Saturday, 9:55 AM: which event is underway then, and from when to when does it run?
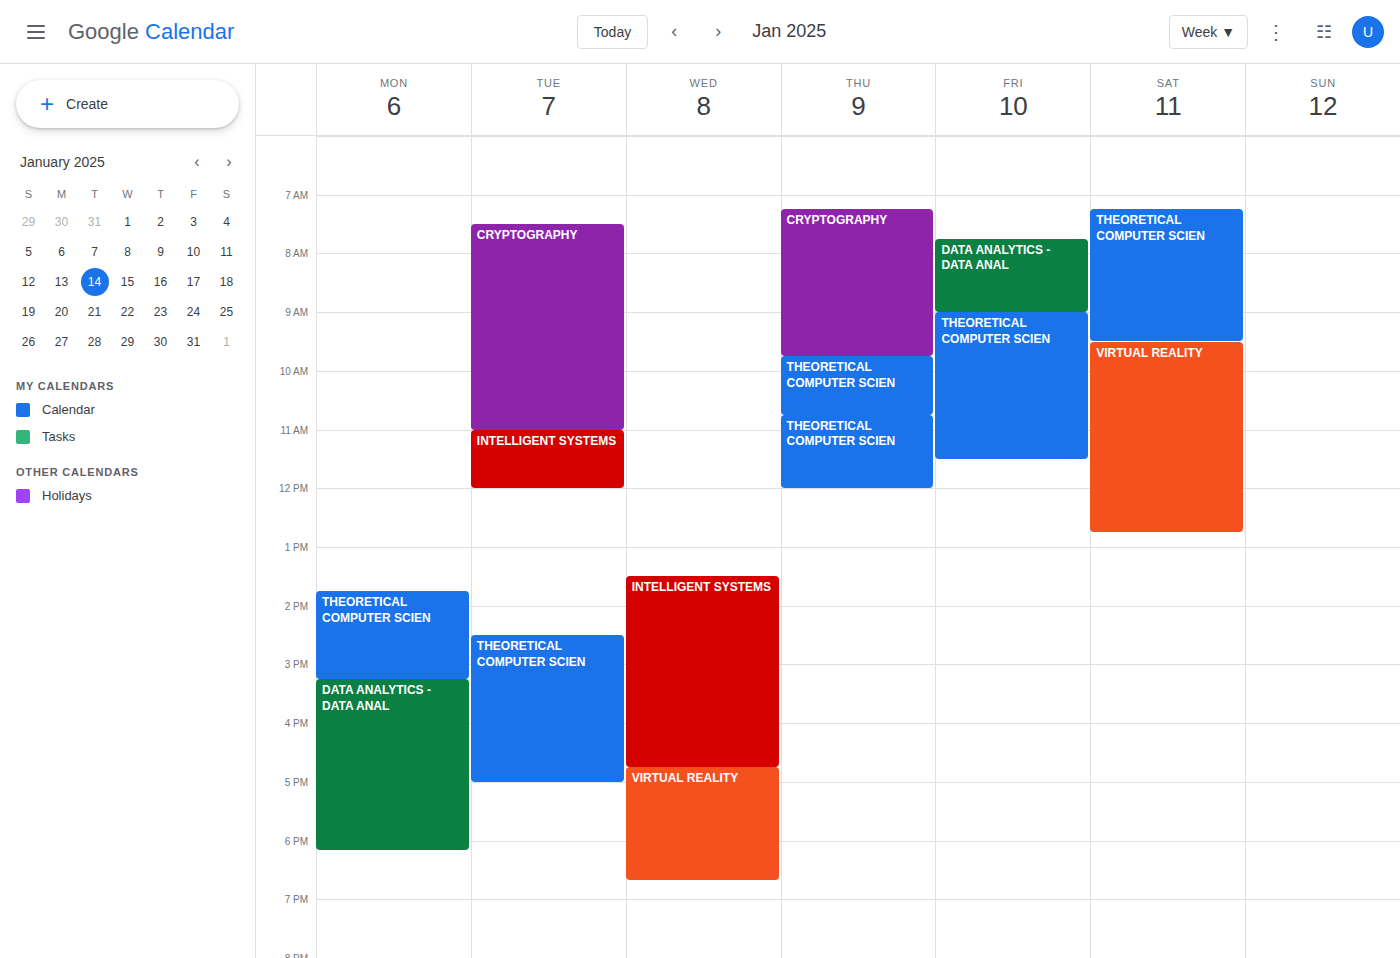
"VIRTUAL REALITY", 9:30 AM to 12:45 PM